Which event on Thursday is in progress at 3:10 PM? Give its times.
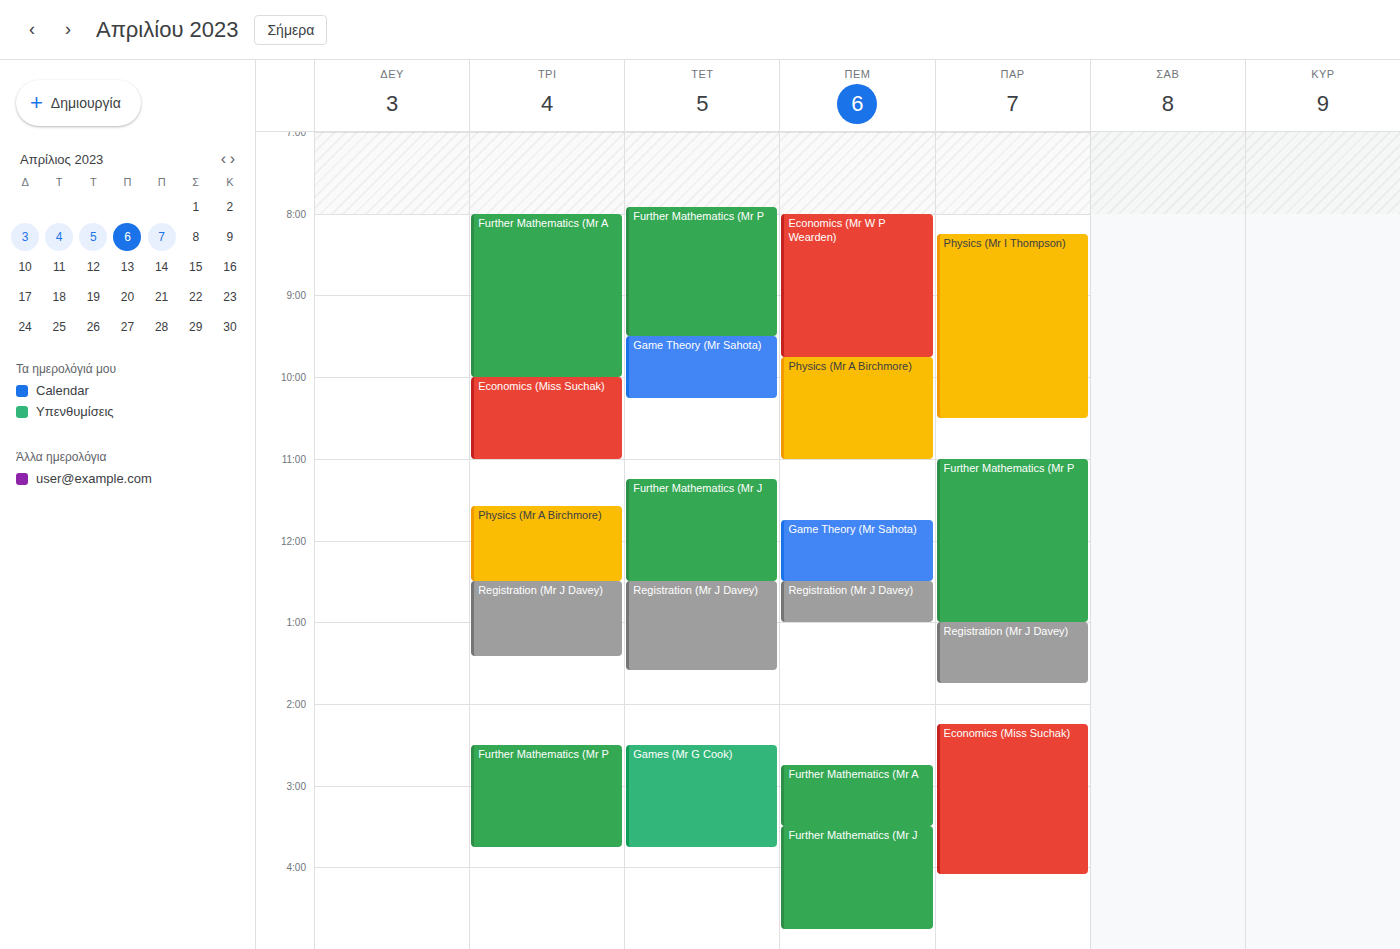
"Further Mathematics (Mr A", 2:45 PM to 3:30 PM